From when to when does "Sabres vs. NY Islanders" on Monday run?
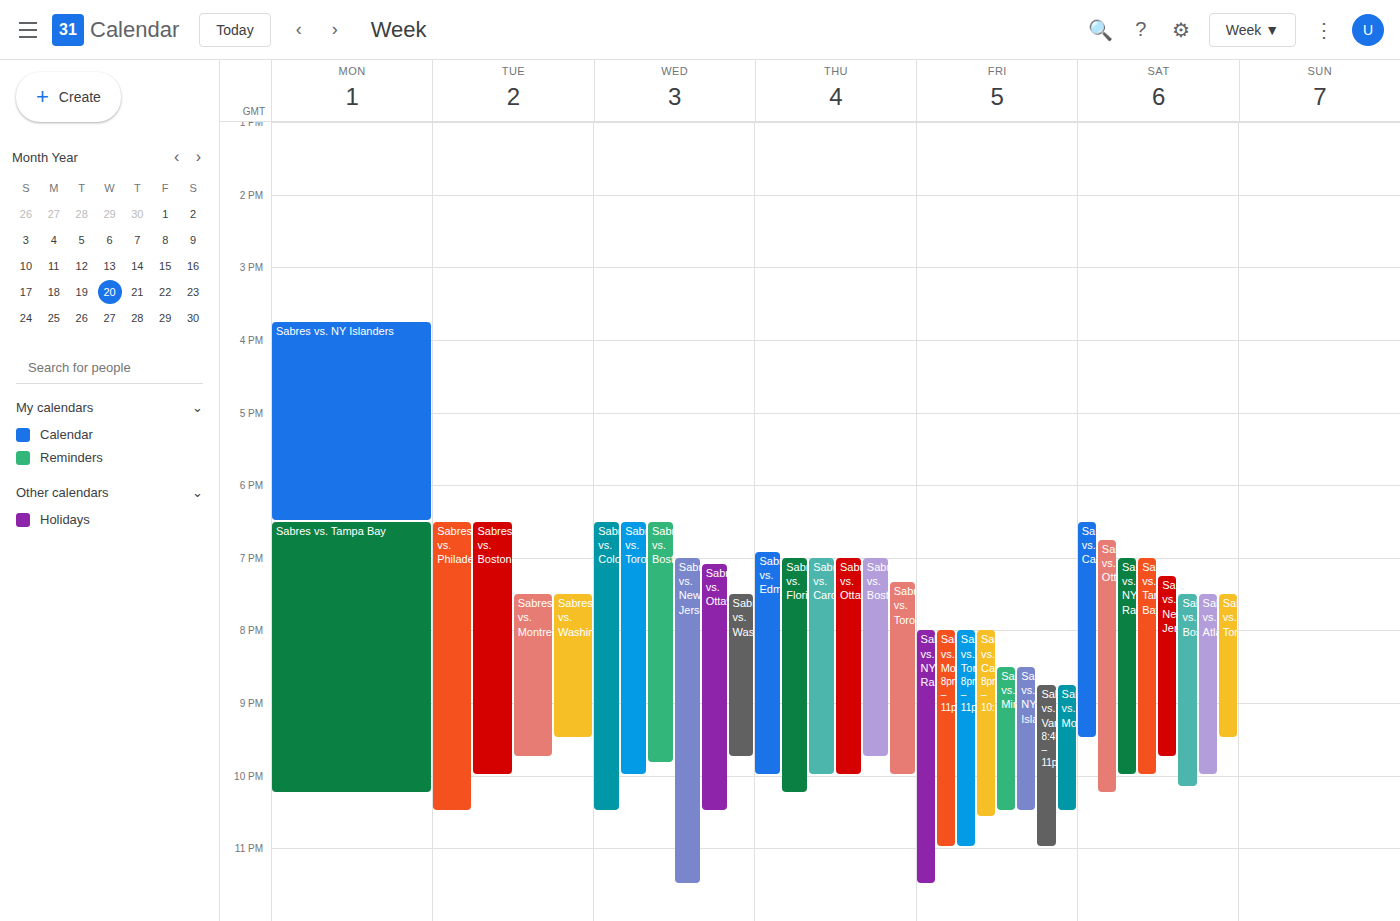
3:45 PM to 6:30 PM